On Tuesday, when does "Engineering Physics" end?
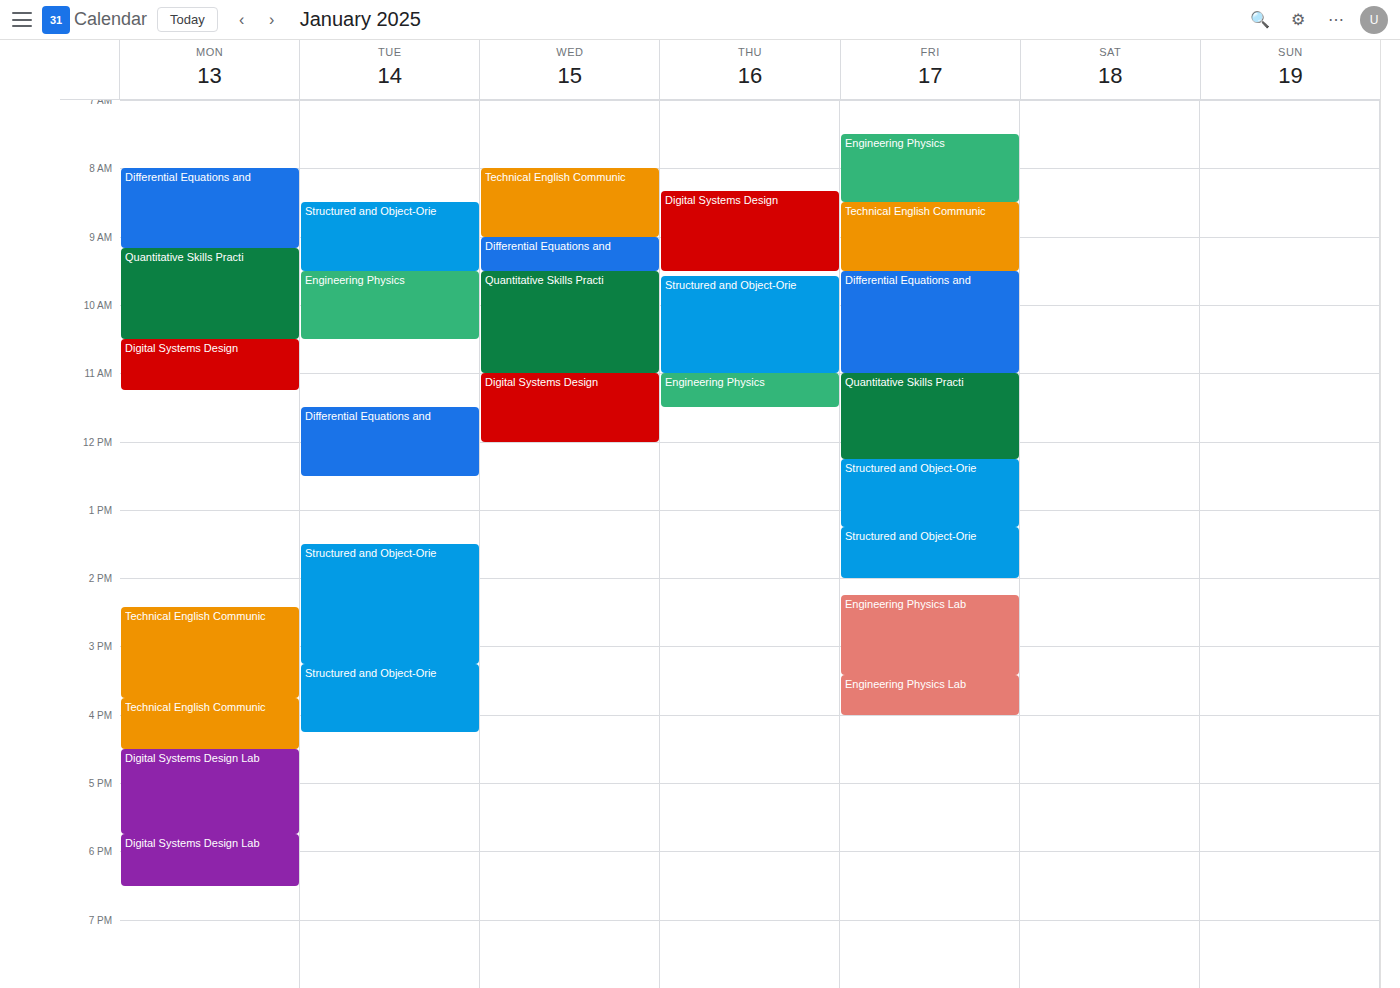
10:30 AM